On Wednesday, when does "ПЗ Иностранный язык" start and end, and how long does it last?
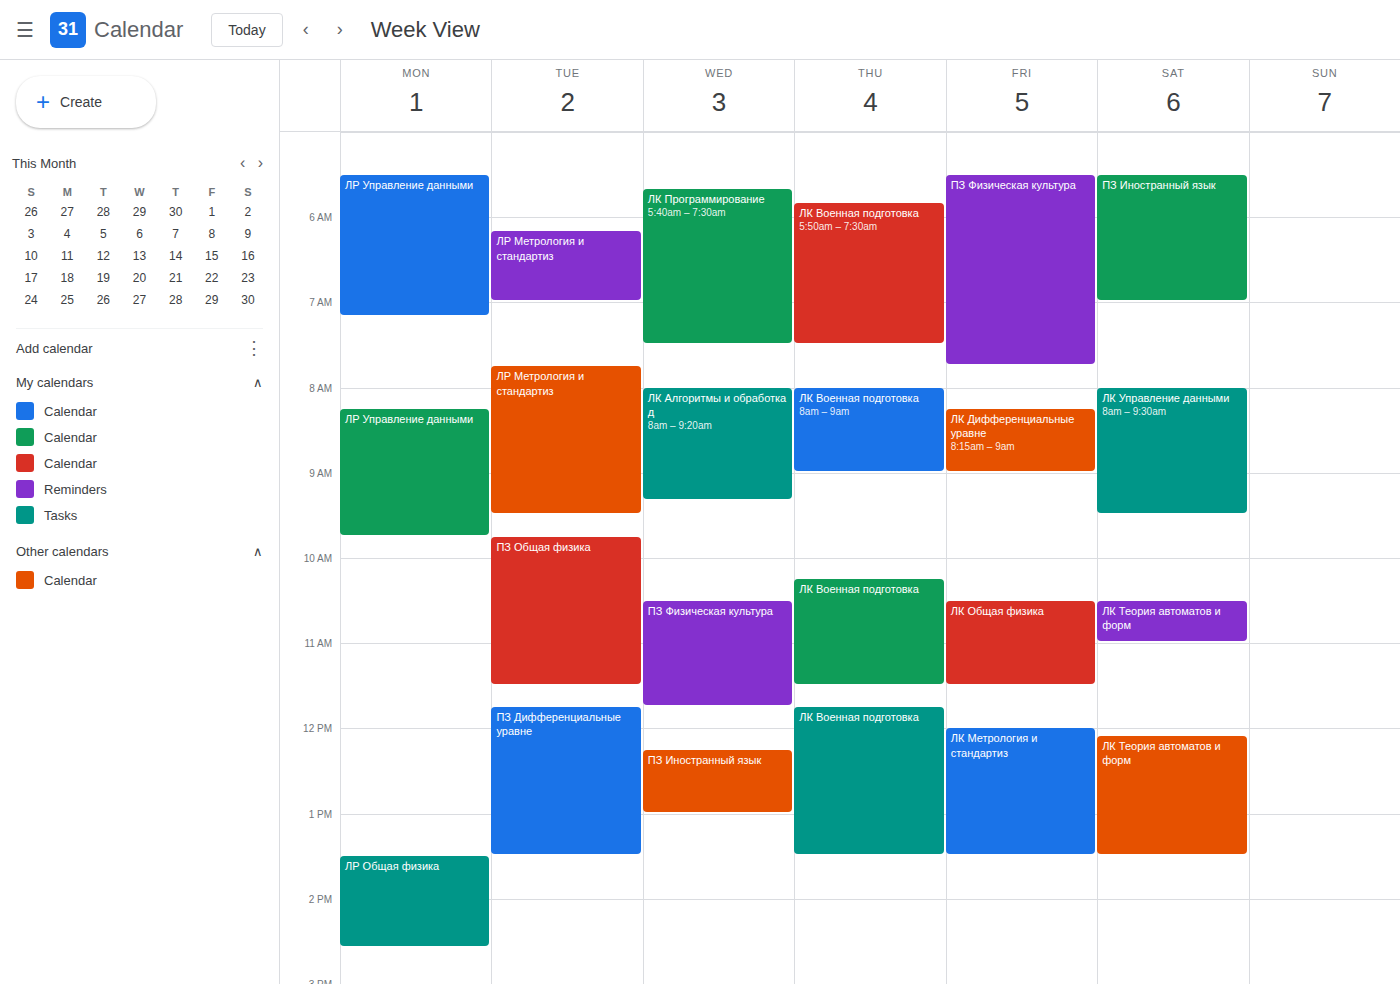
12:15 PM to 1:00 PM, 45 minutes